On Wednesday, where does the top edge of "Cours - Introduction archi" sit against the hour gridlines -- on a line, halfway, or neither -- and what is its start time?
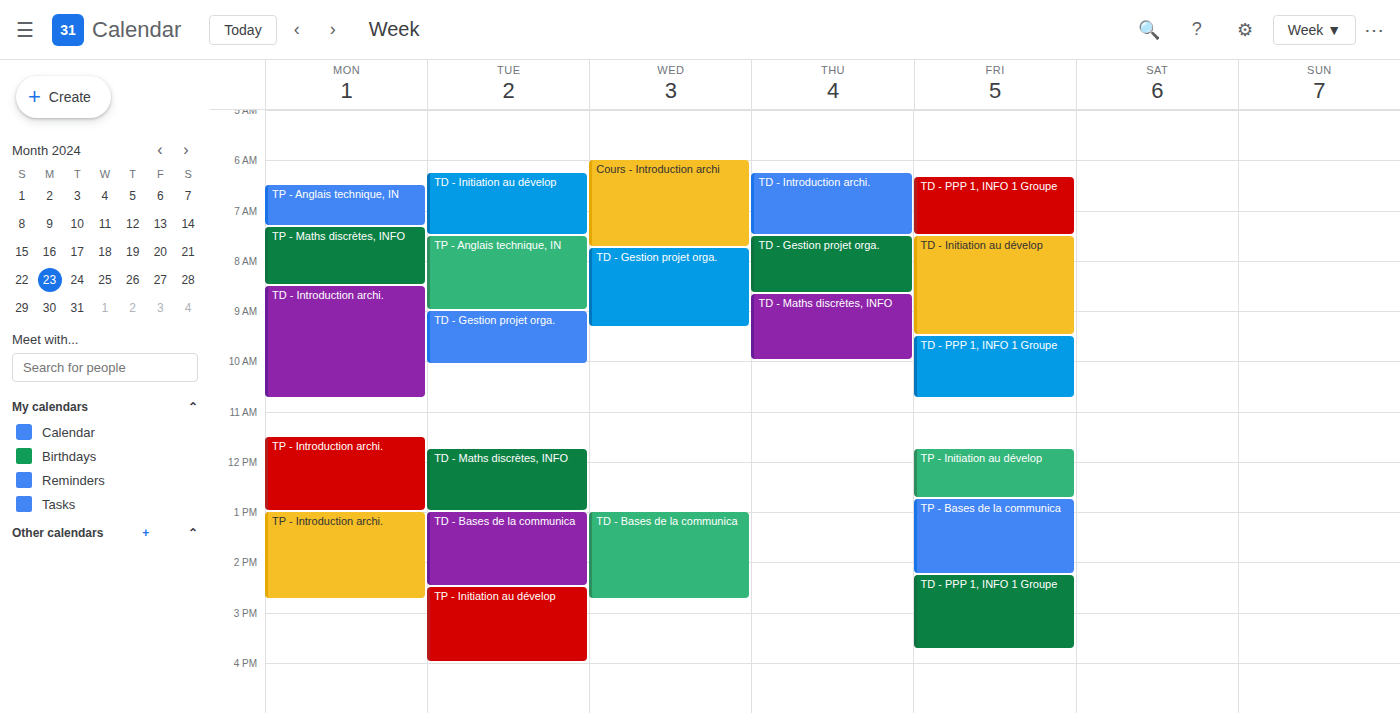
6:00 AM -- exactly on the 6 AM line.